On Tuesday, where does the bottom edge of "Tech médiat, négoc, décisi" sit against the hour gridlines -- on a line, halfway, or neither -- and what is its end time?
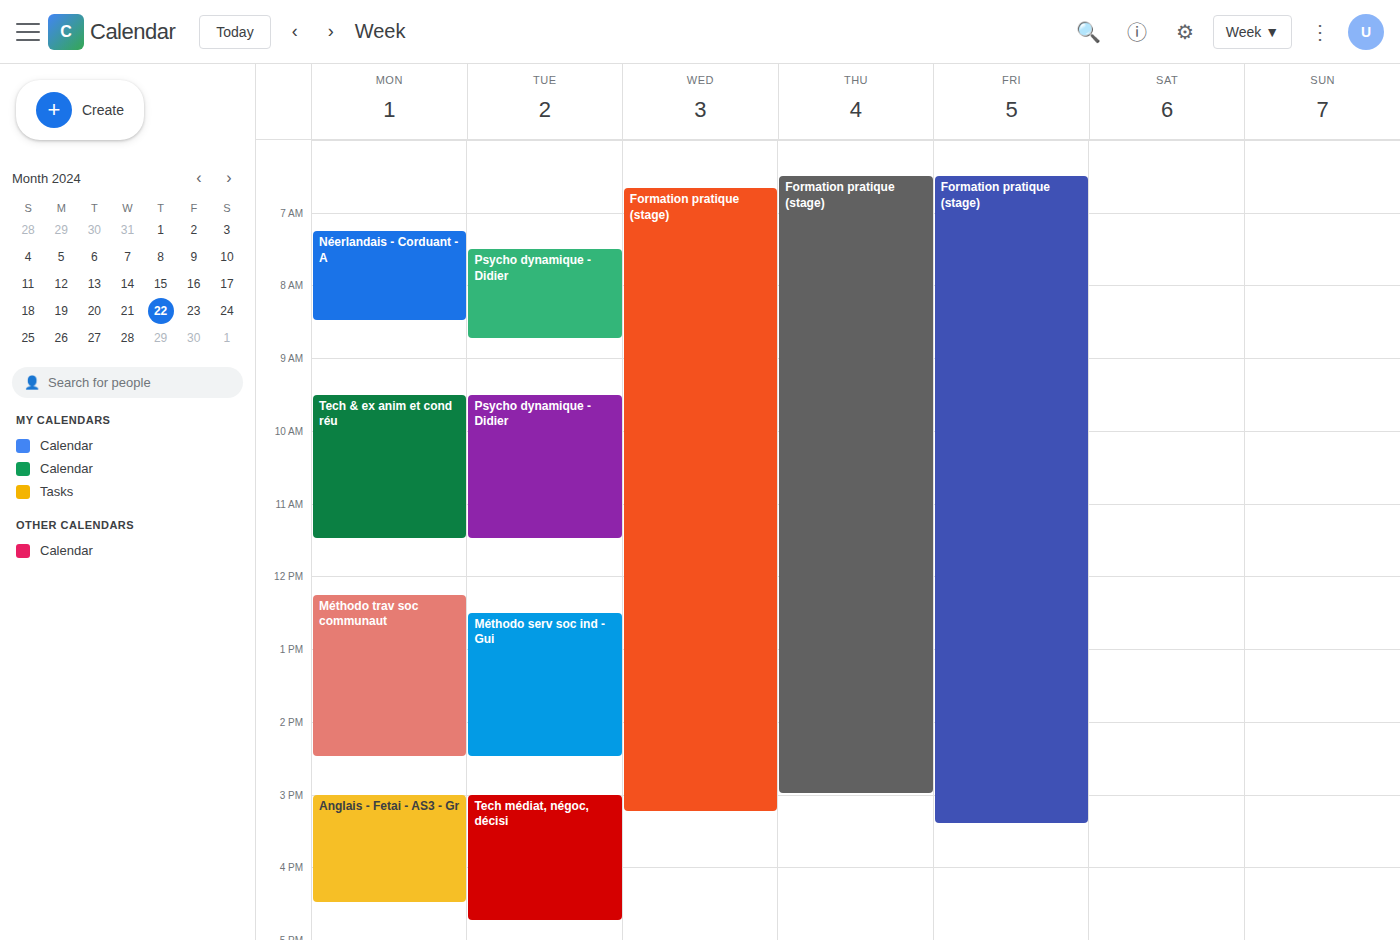
16:45 -- neither: three quarters of the way from the 16:00 line to the 17:00 line.